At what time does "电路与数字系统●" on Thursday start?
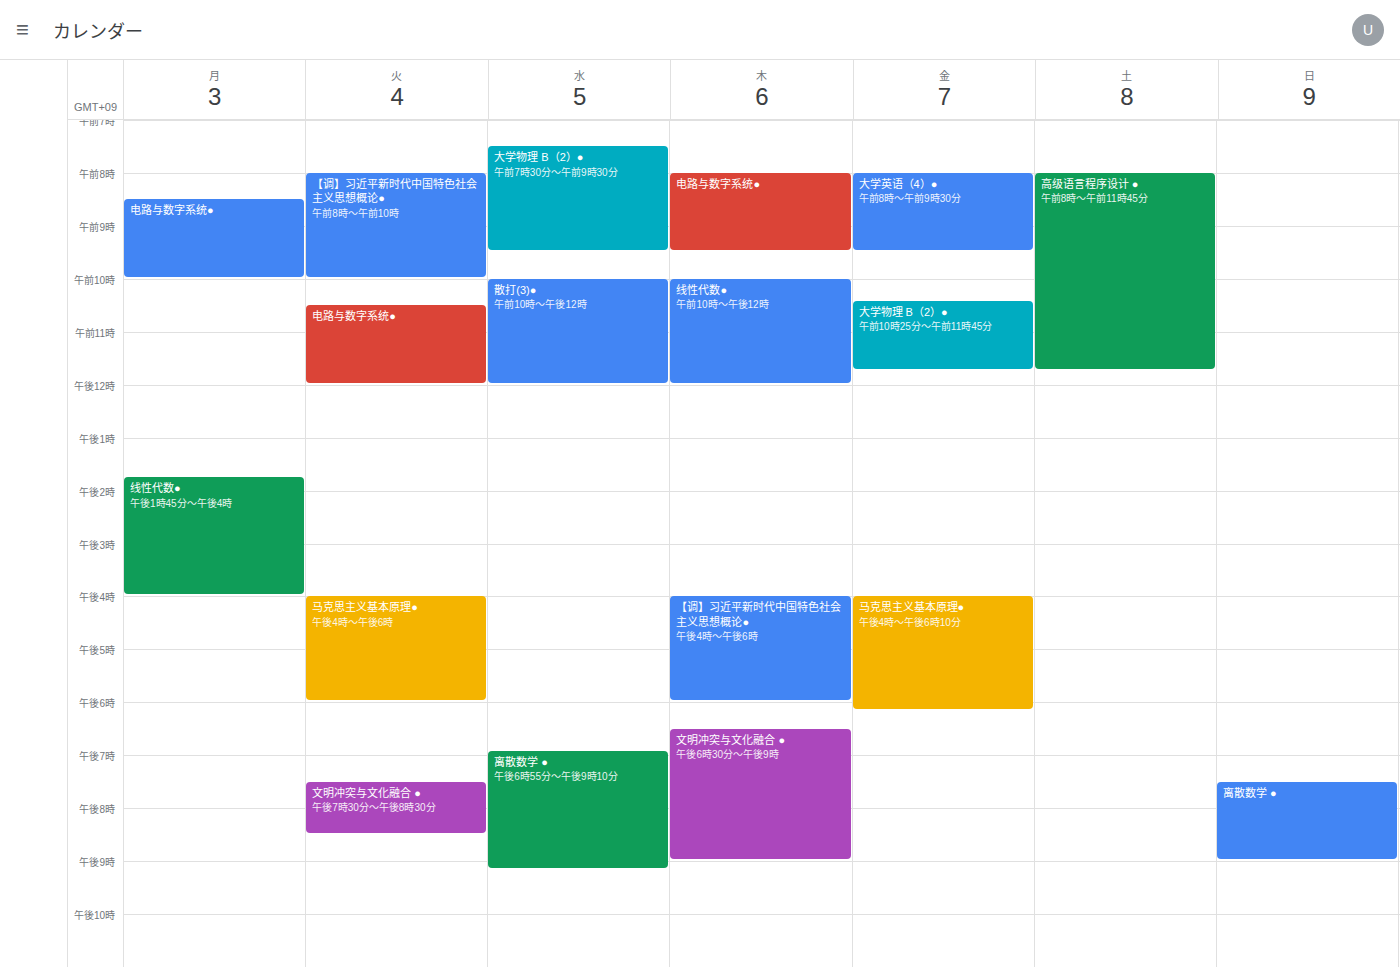
8:00 AM